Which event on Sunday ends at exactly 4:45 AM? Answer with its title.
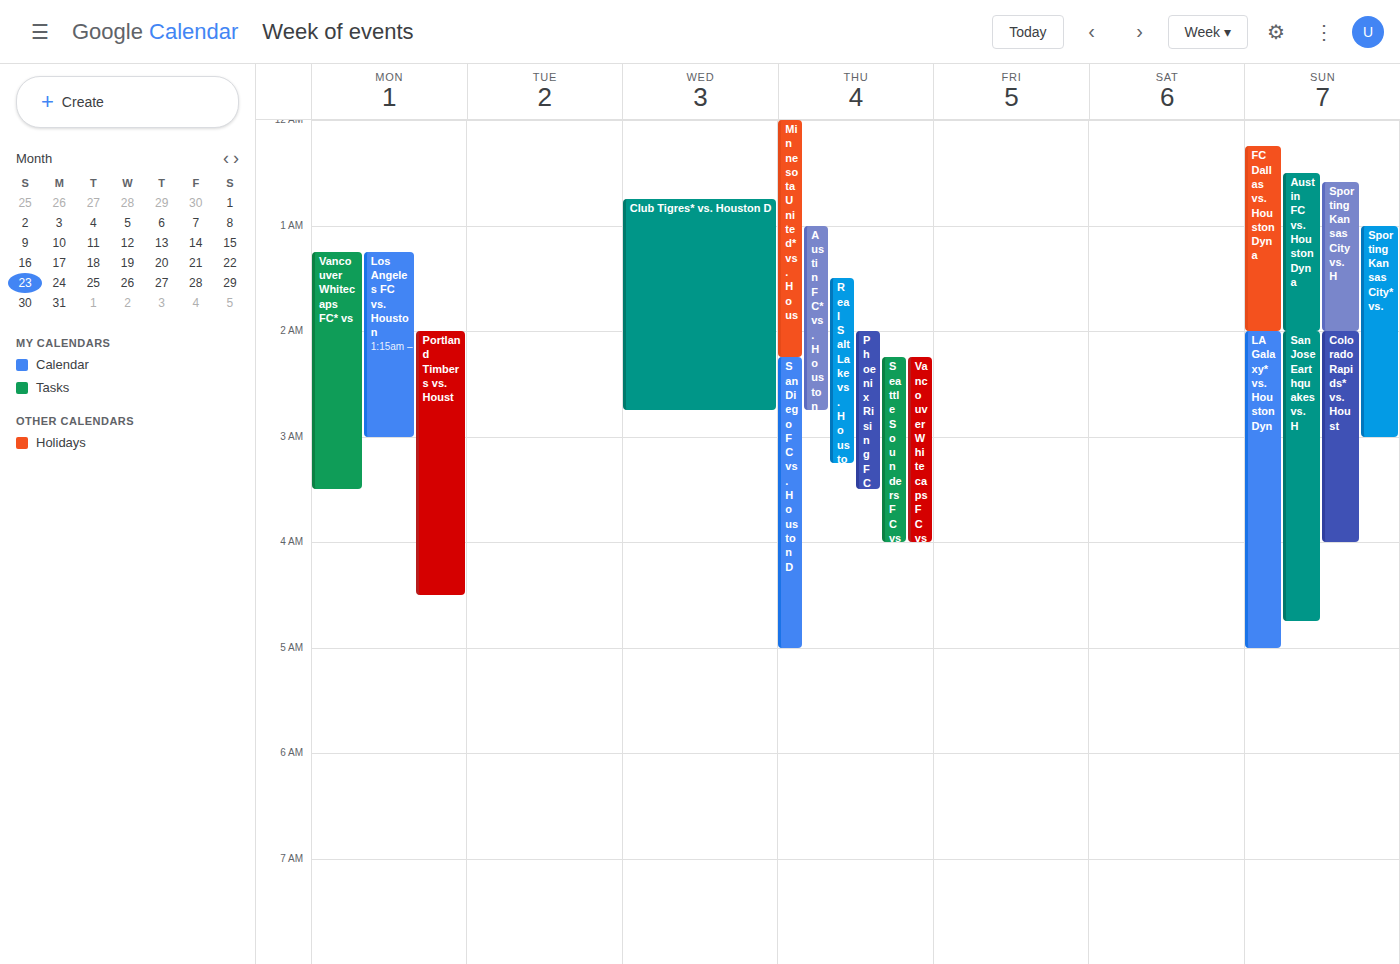
"San Jose Earthquakes vs. H"